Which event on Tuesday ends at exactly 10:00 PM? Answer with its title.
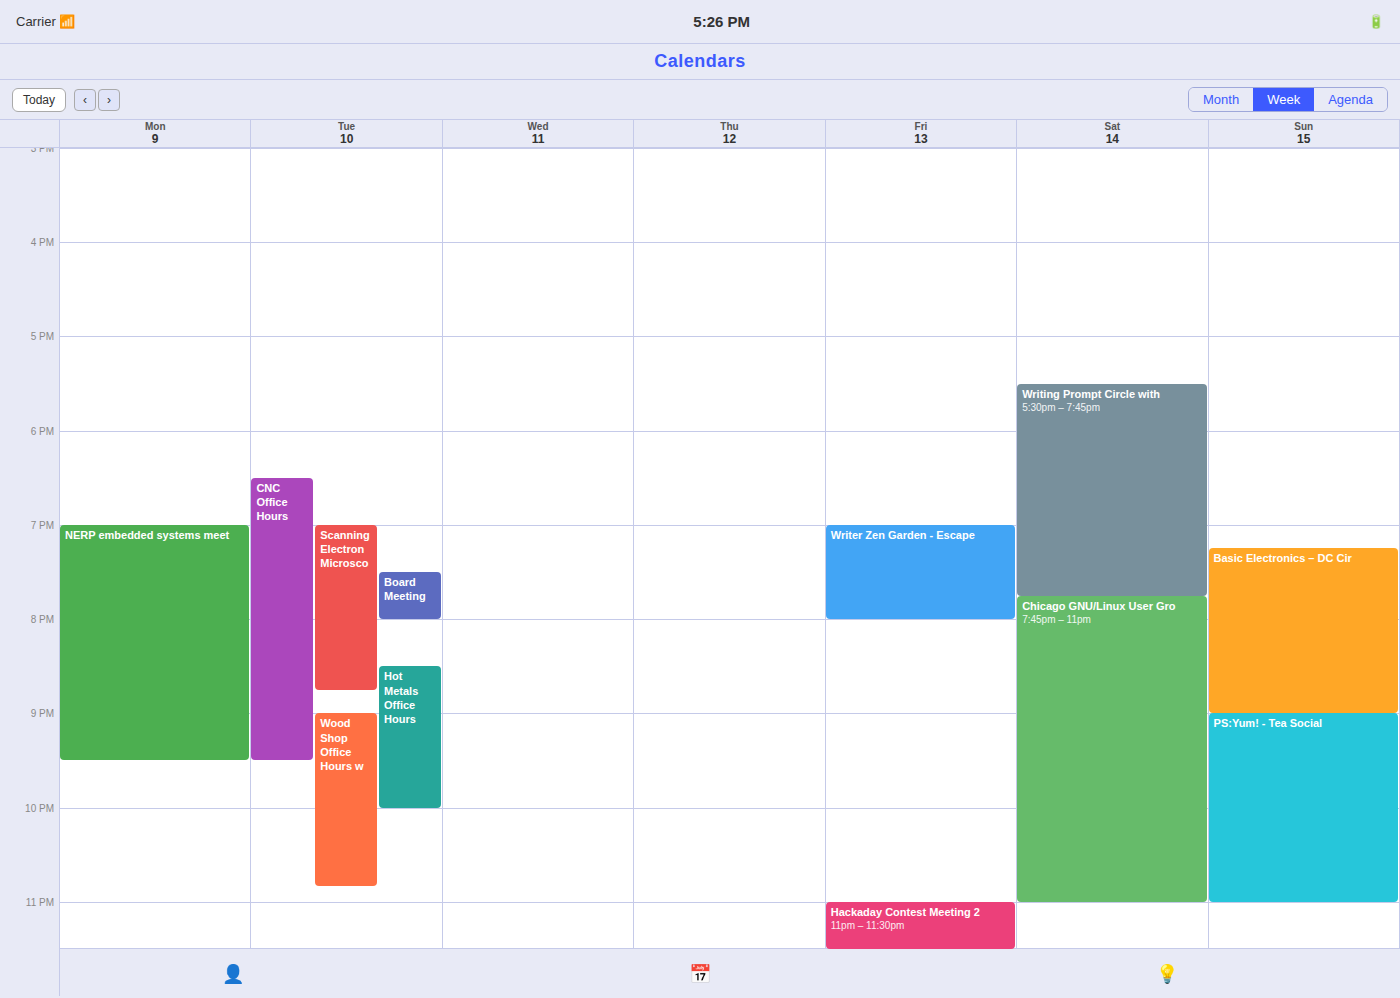
"Hot Metals Office Hours"